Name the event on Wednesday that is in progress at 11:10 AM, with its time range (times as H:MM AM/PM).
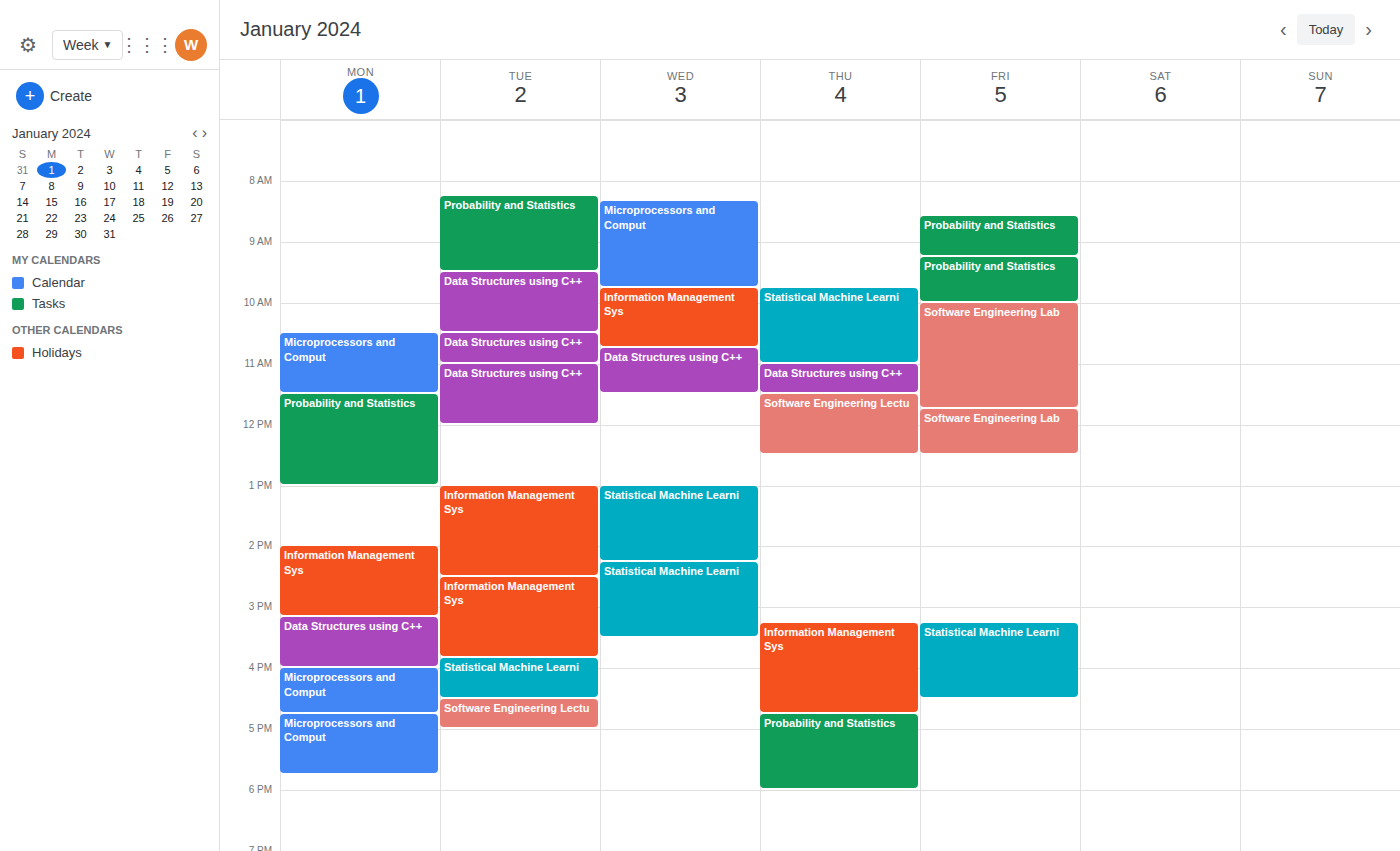
"Data Structures using C++", 10:45 AM to 11:30 AM